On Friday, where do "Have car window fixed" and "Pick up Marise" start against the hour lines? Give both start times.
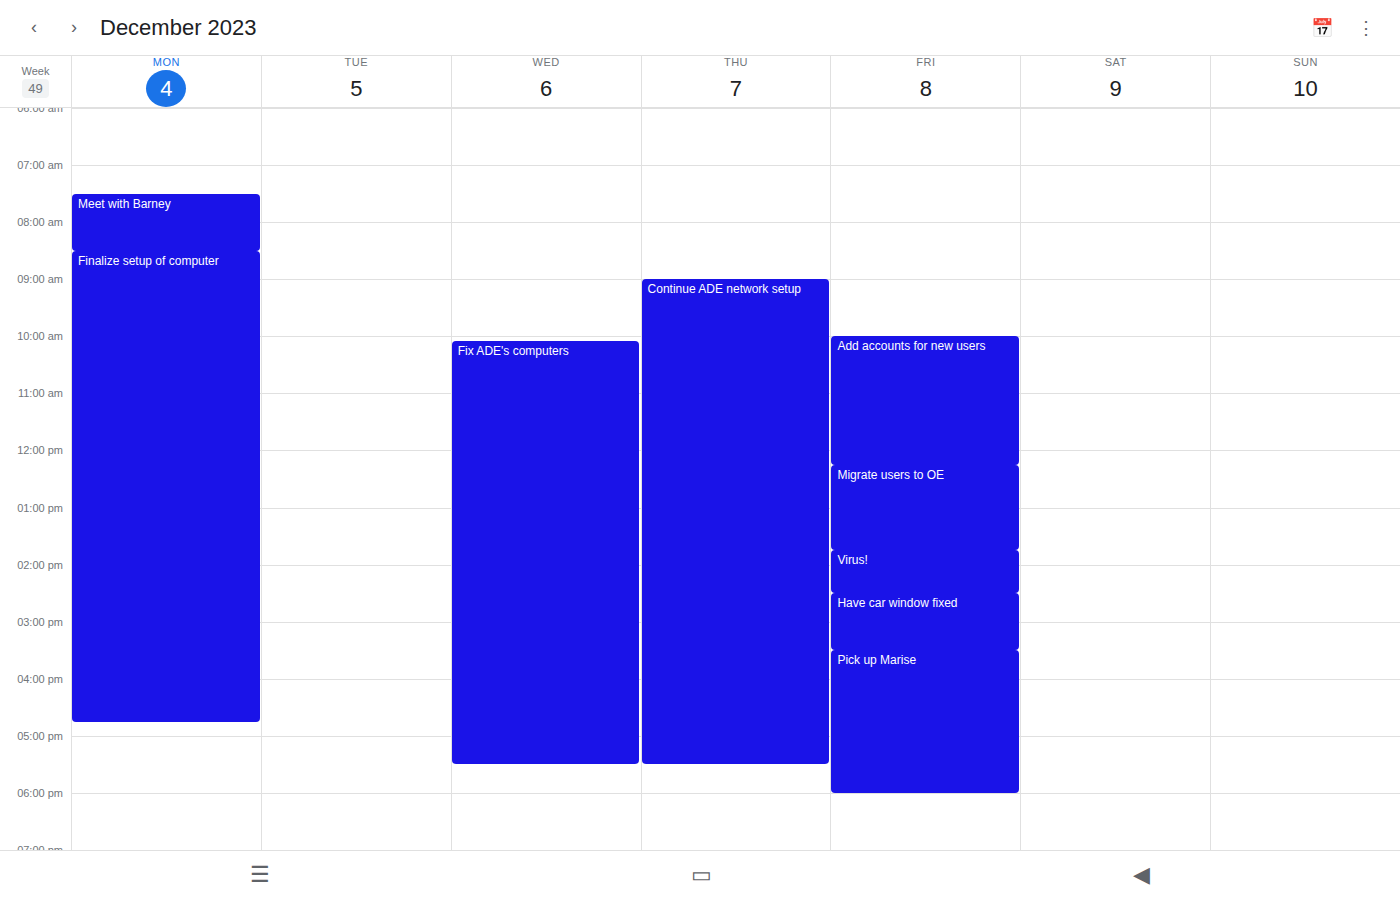
"Have car window fixed": 2:30 PM, halfway between the 2 PM and 3 PM lines. "Pick up Marise": 3:30 PM, halfway between the 3 PM and 4 PM lines.